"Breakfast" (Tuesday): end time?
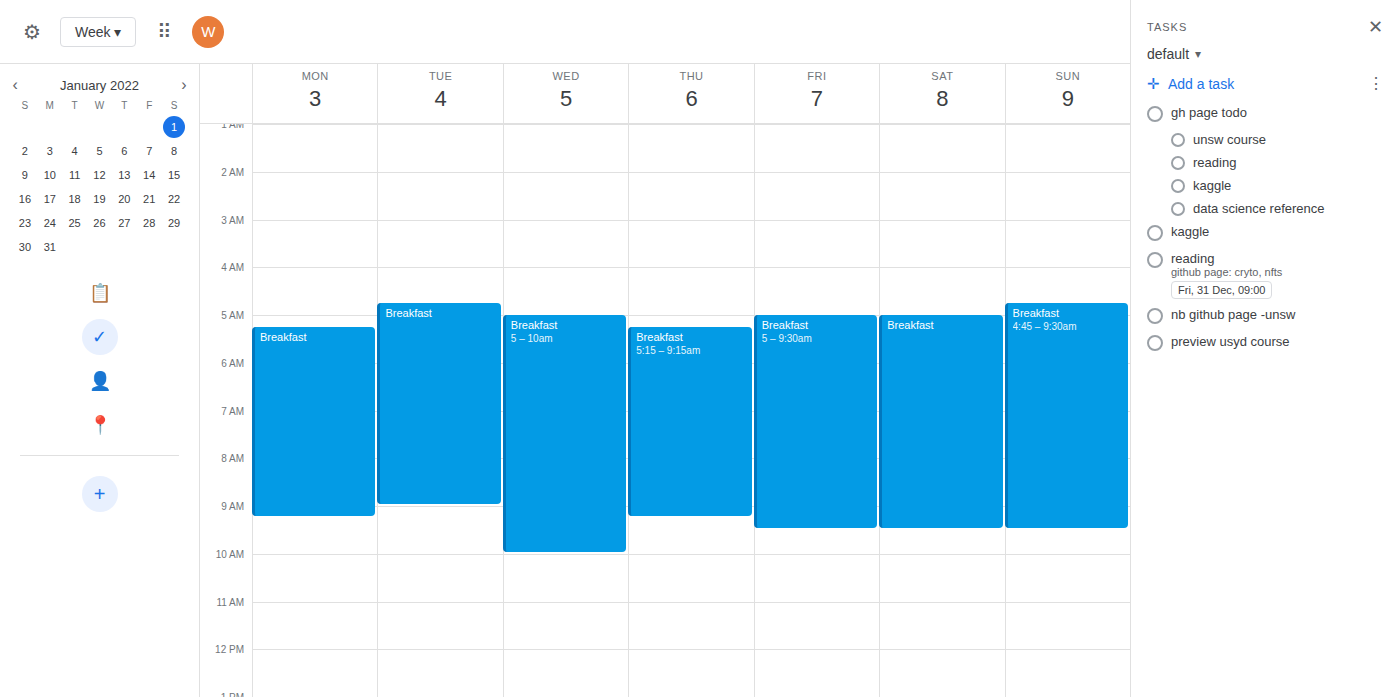
9:00 AM